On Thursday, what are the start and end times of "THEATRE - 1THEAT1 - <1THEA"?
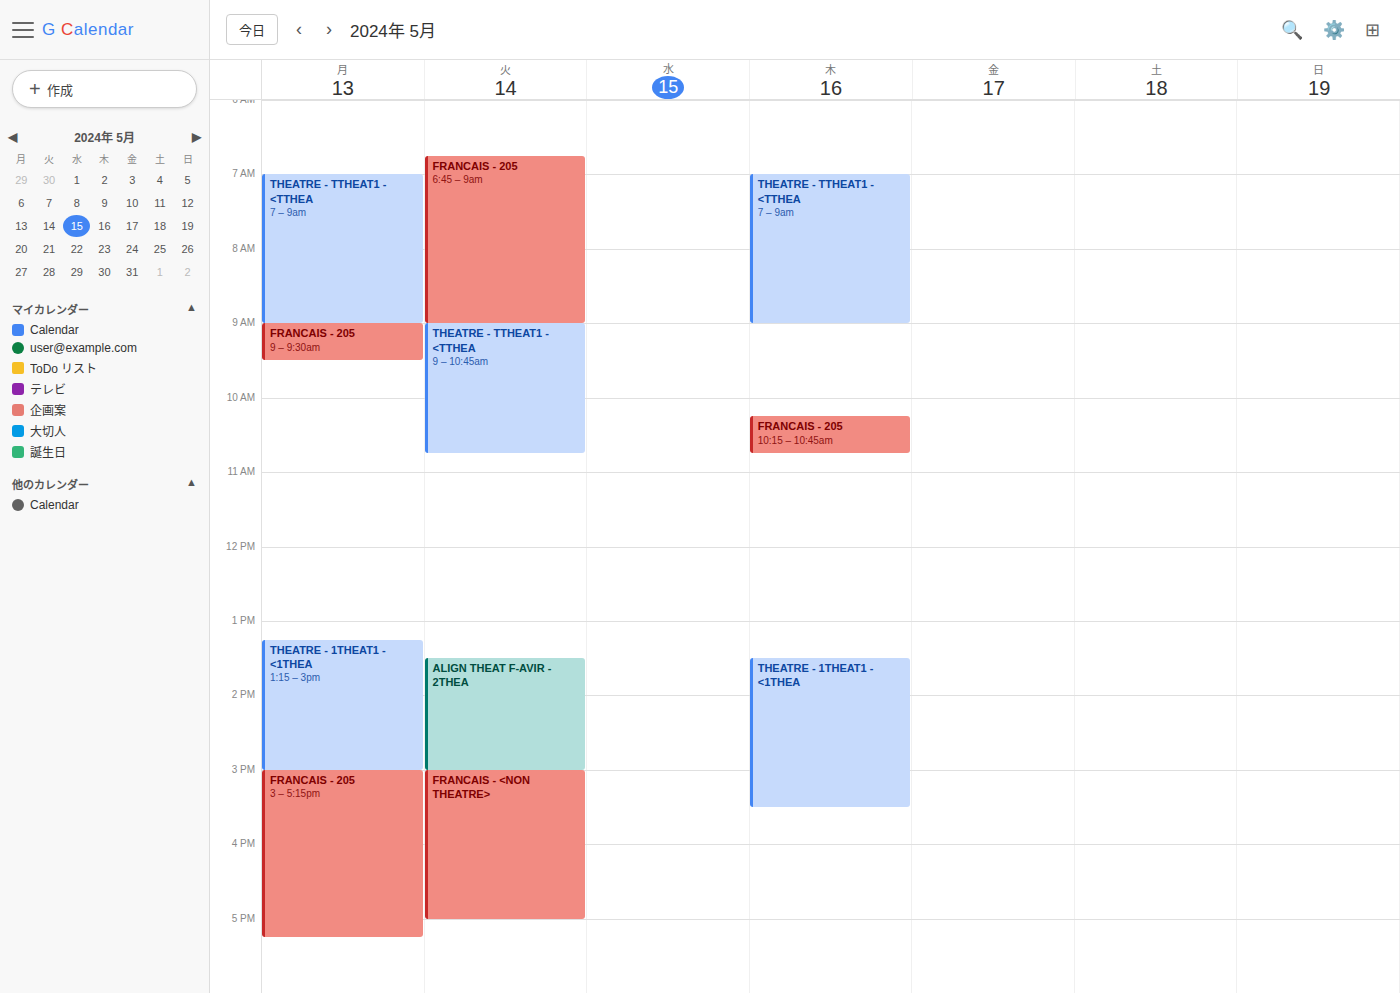
1:30 PM to 3:30 PM